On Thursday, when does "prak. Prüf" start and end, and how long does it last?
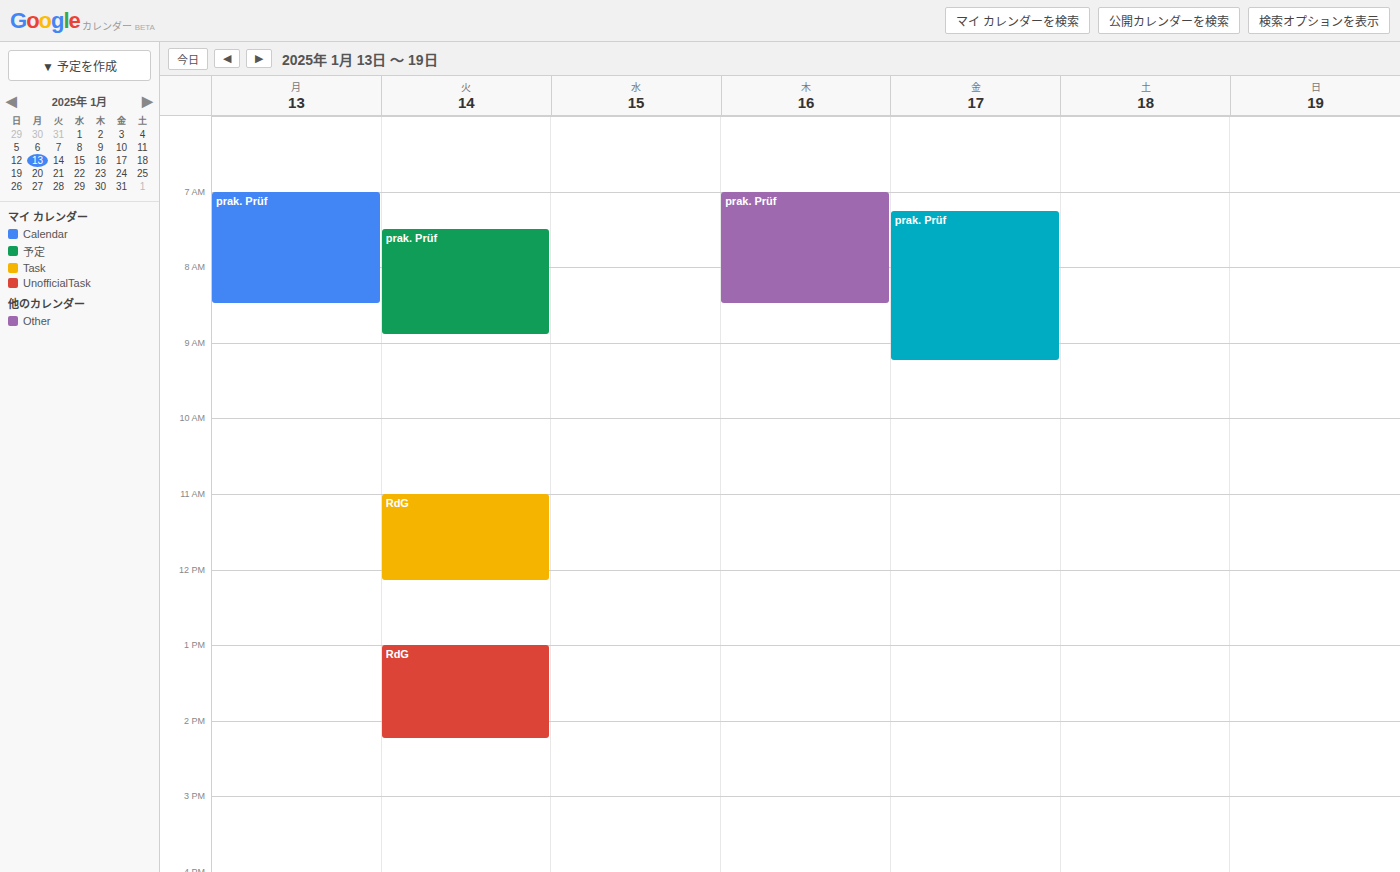
7:00 AM to 8:30 AM, 1 hour 30 minutes